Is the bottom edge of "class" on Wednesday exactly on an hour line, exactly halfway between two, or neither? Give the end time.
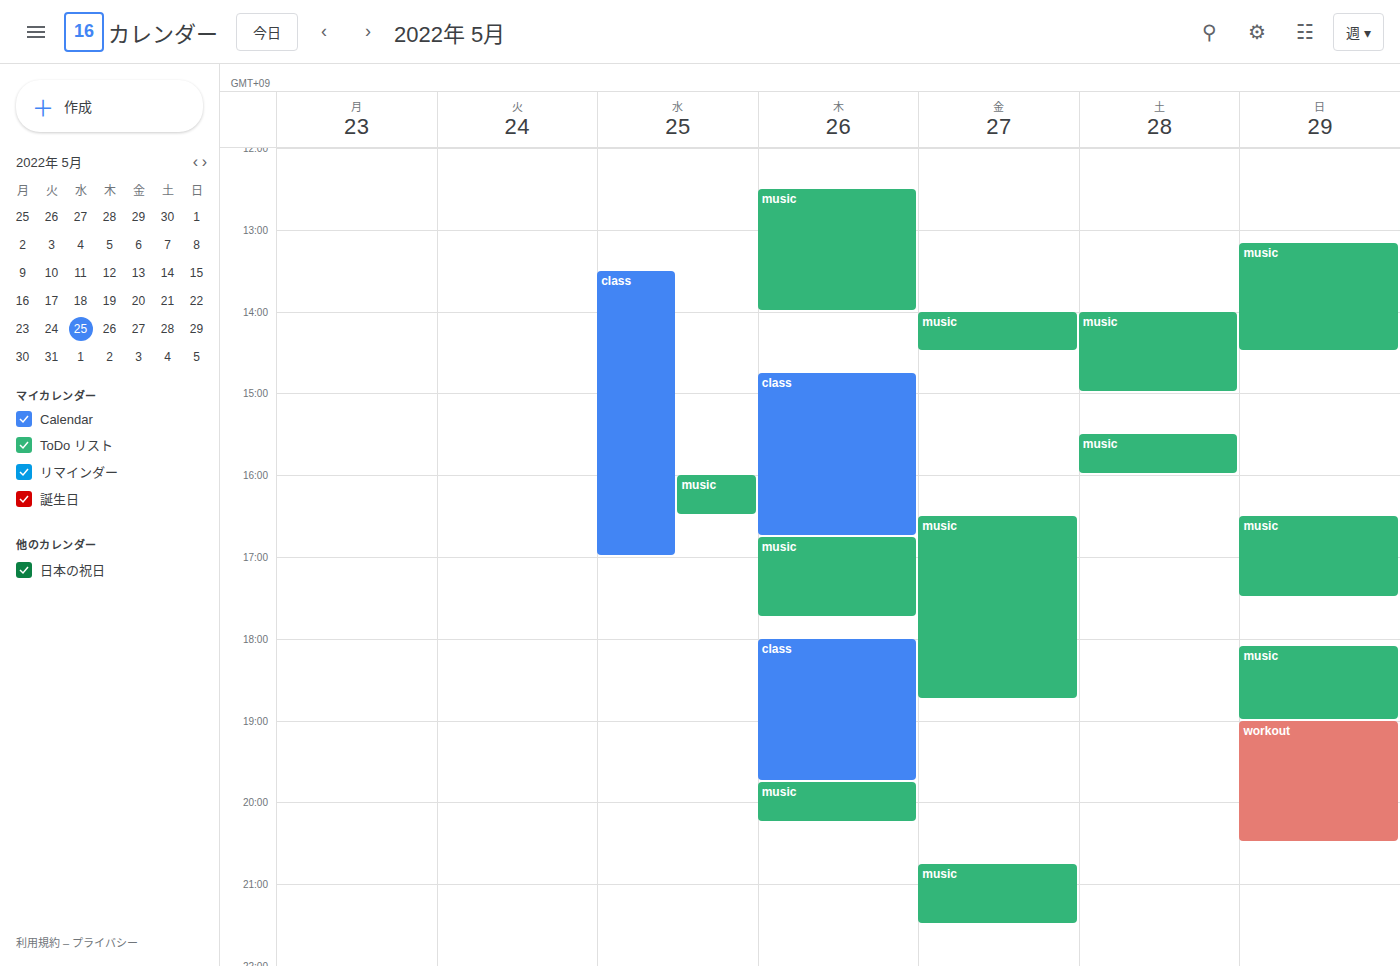
5:00 PM -- exactly on the 5 PM line.